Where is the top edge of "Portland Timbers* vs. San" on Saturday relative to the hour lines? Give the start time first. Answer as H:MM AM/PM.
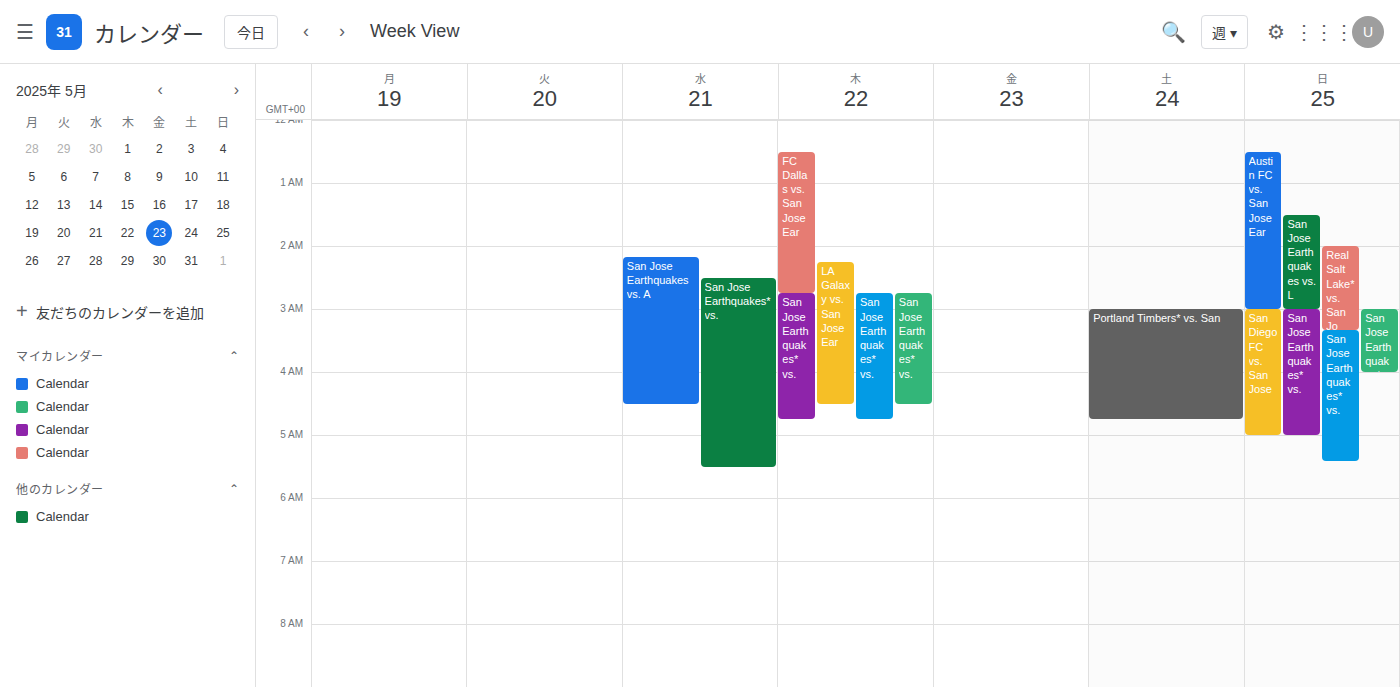
3:00 AM -- exactly on the 3 AM line.